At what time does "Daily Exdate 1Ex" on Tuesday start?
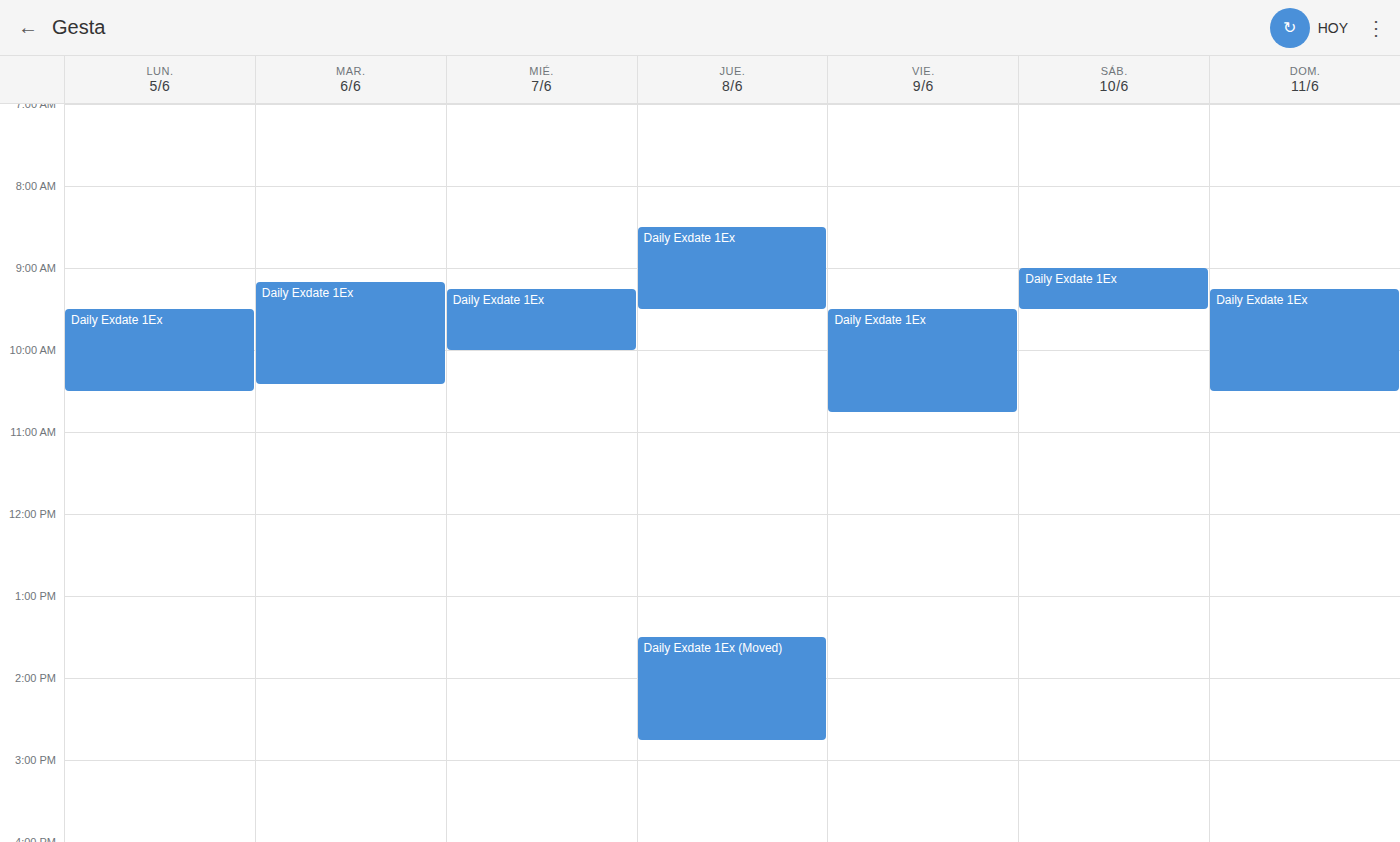
09:10